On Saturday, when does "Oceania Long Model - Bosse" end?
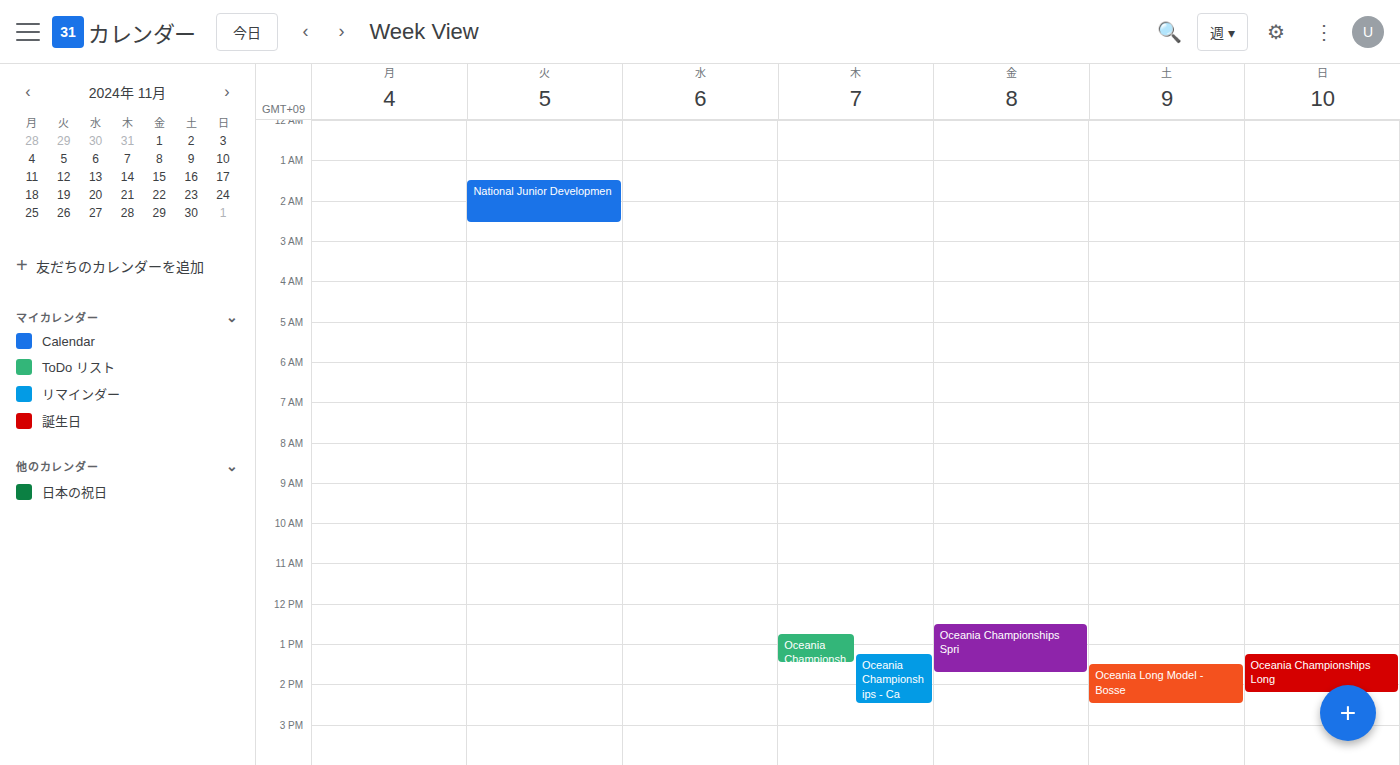
2:30 PM